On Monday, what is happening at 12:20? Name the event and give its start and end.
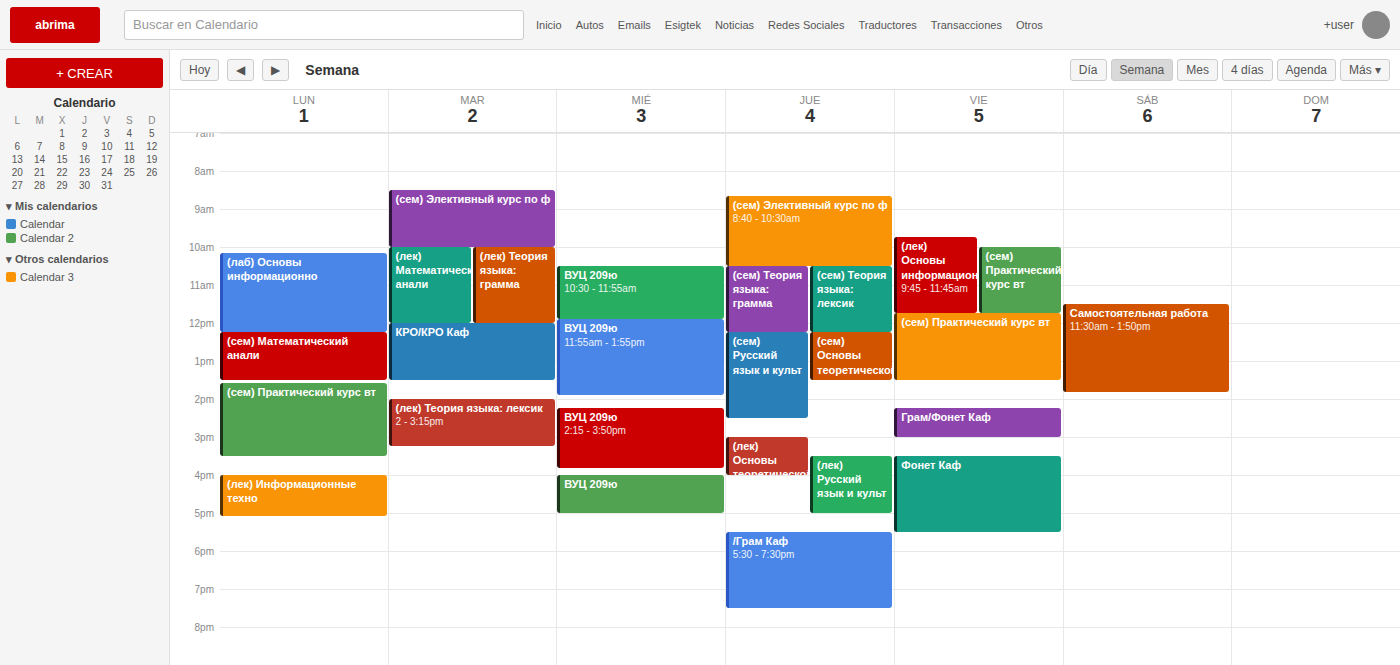
"(сем) Математический анали", 12:15 to 13:30